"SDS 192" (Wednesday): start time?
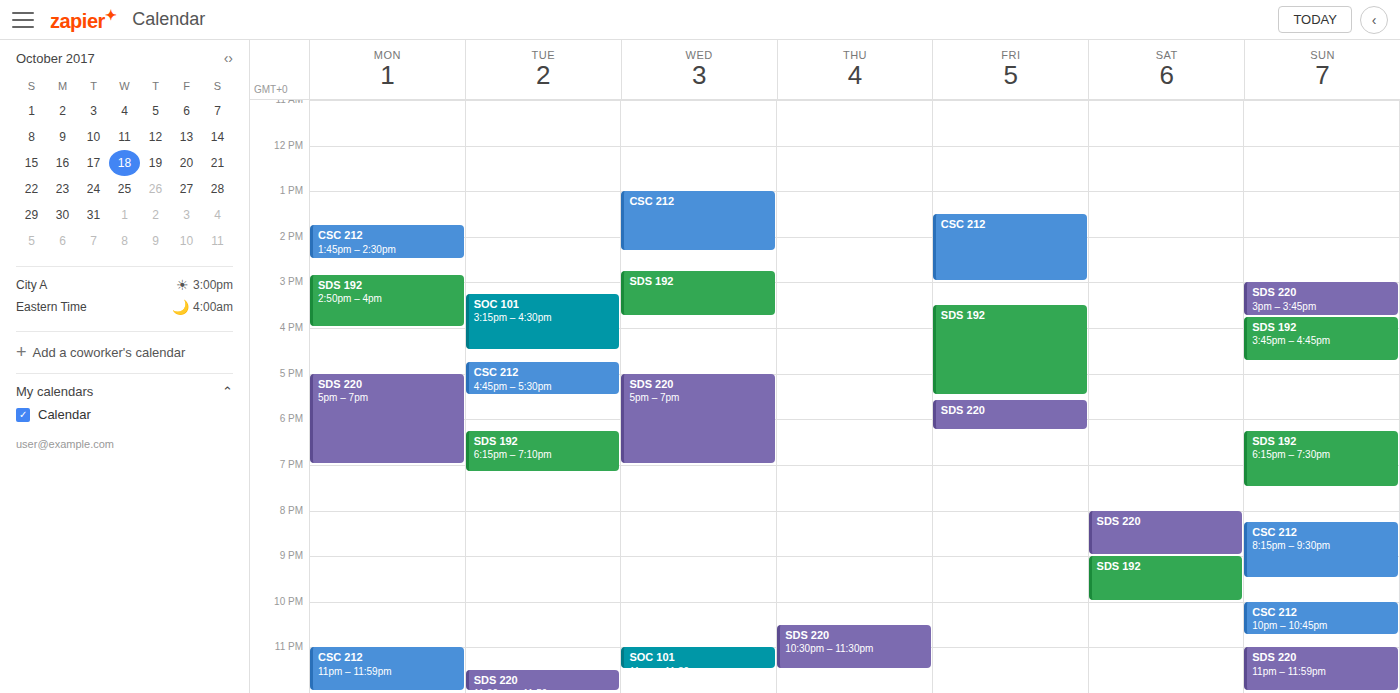
2:45 PM